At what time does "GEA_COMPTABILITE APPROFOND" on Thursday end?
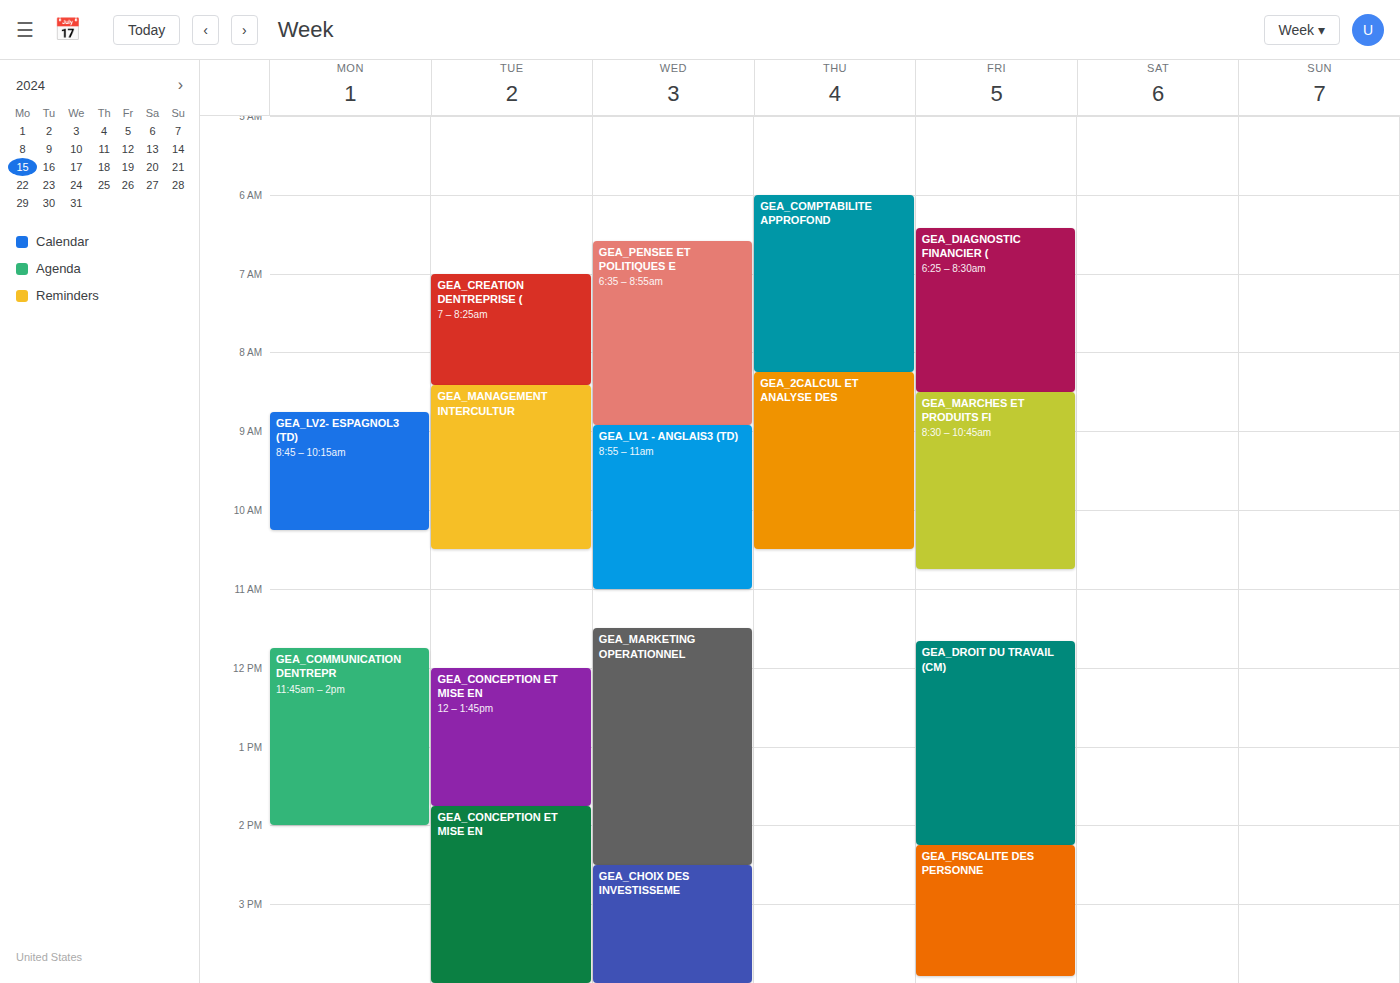
08:15